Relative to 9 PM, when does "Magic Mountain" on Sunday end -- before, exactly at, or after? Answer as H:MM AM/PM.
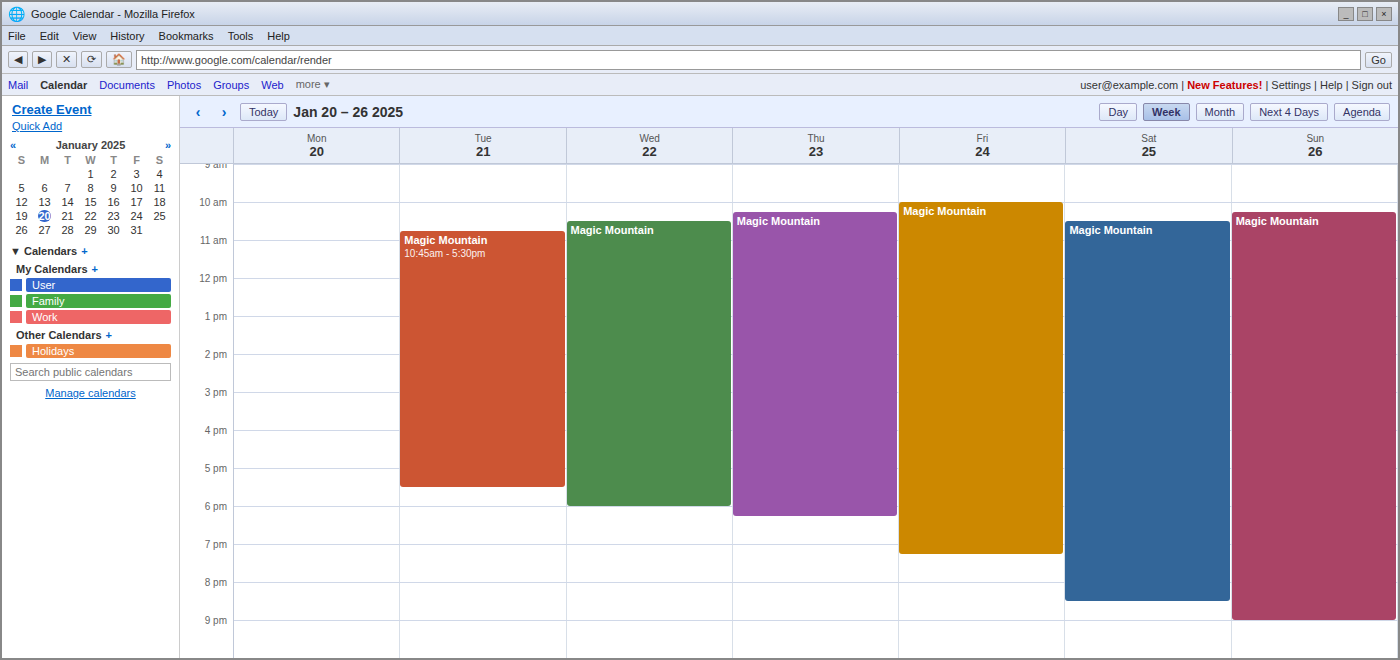
9:00 PM -- exactly at 9 PM, on the 9 PM line.